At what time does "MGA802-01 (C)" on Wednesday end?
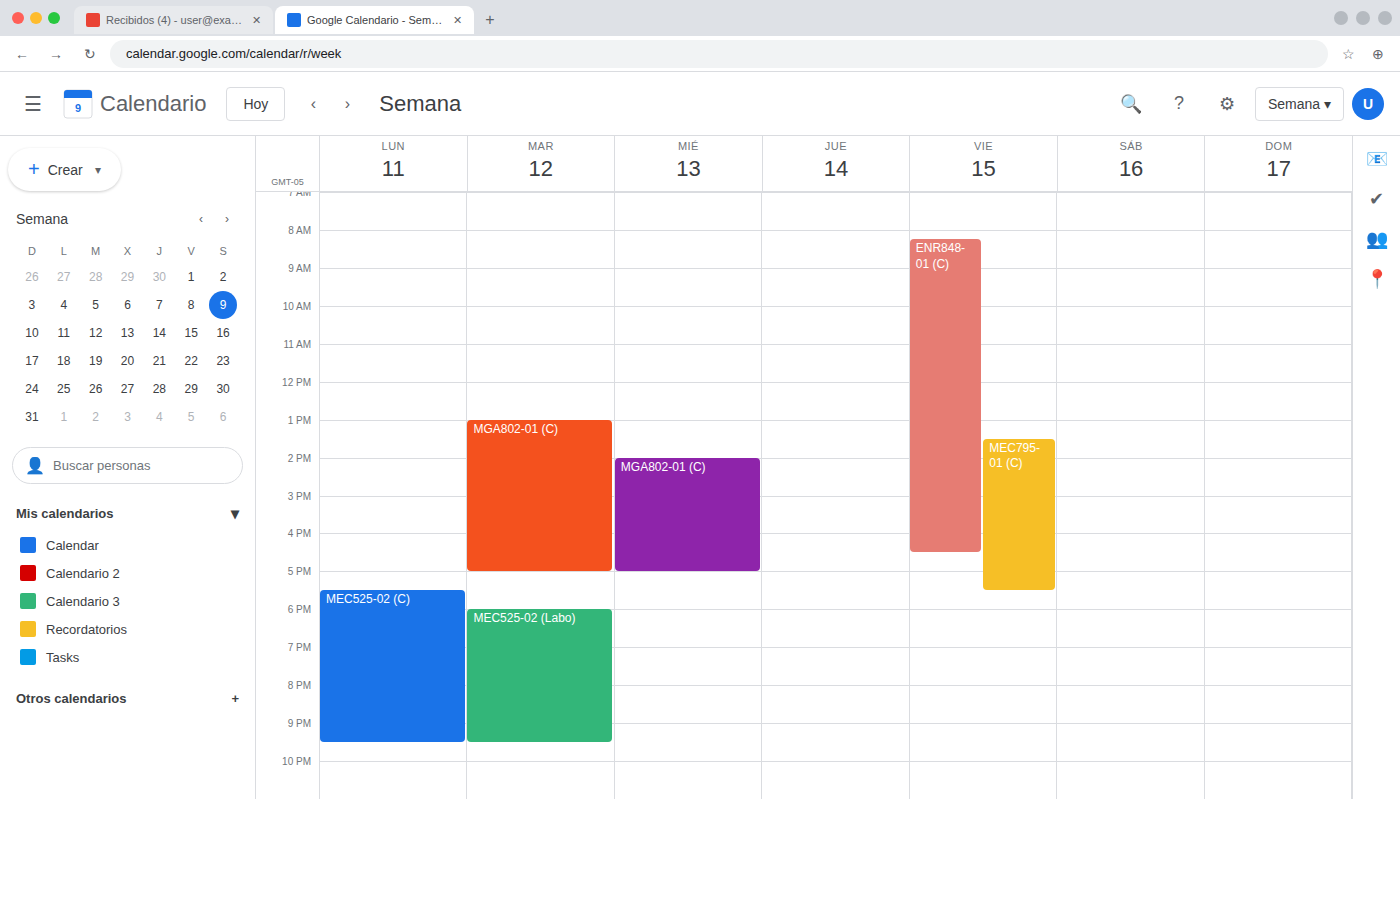
5:00 PM